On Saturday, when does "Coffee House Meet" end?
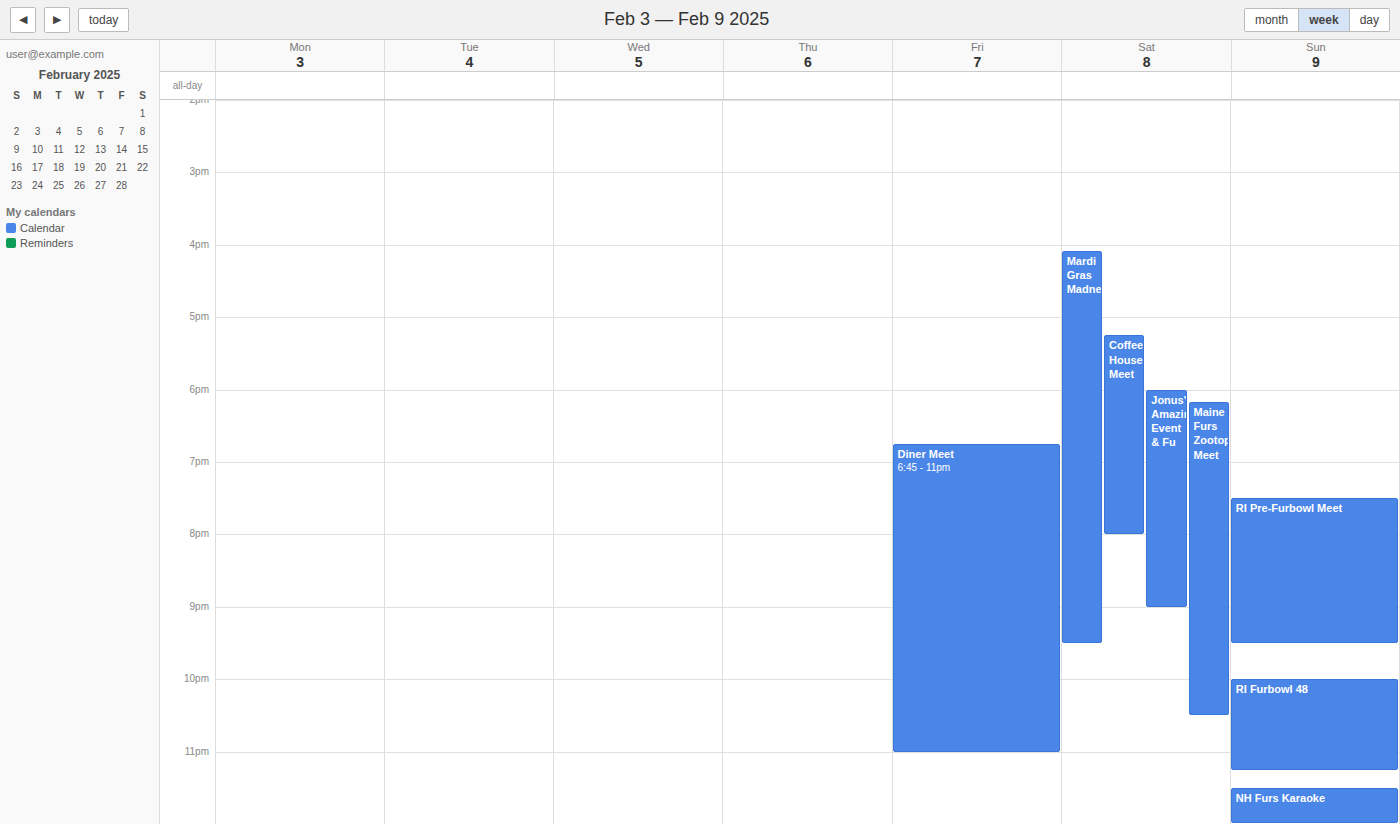
8:00 PM